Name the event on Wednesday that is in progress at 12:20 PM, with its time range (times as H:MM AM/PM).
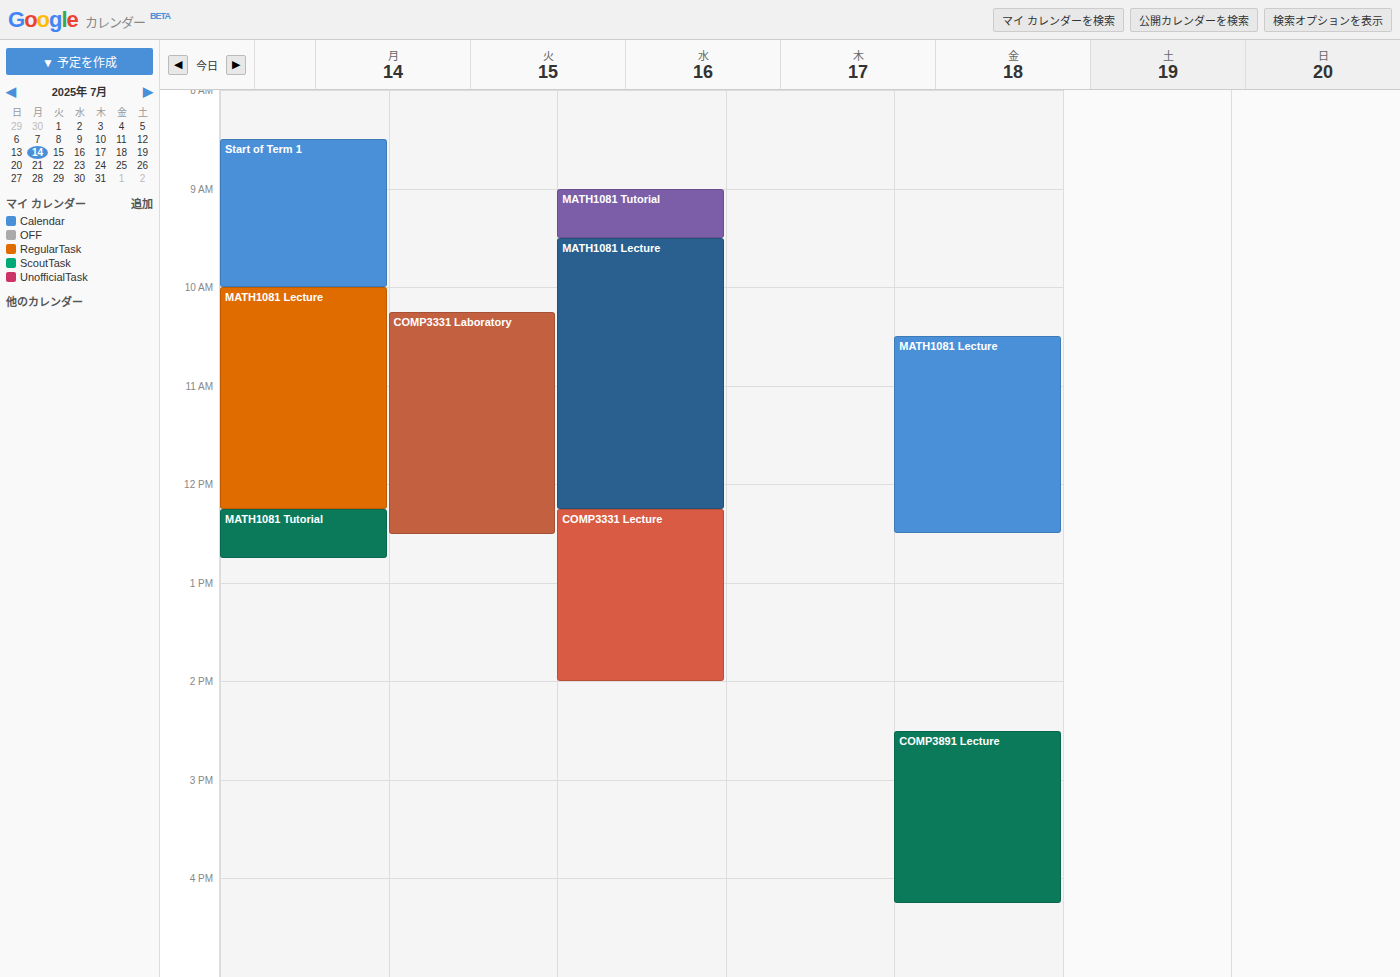
"COMP3331 Lecture", 12:15 PM to 2:00 PM